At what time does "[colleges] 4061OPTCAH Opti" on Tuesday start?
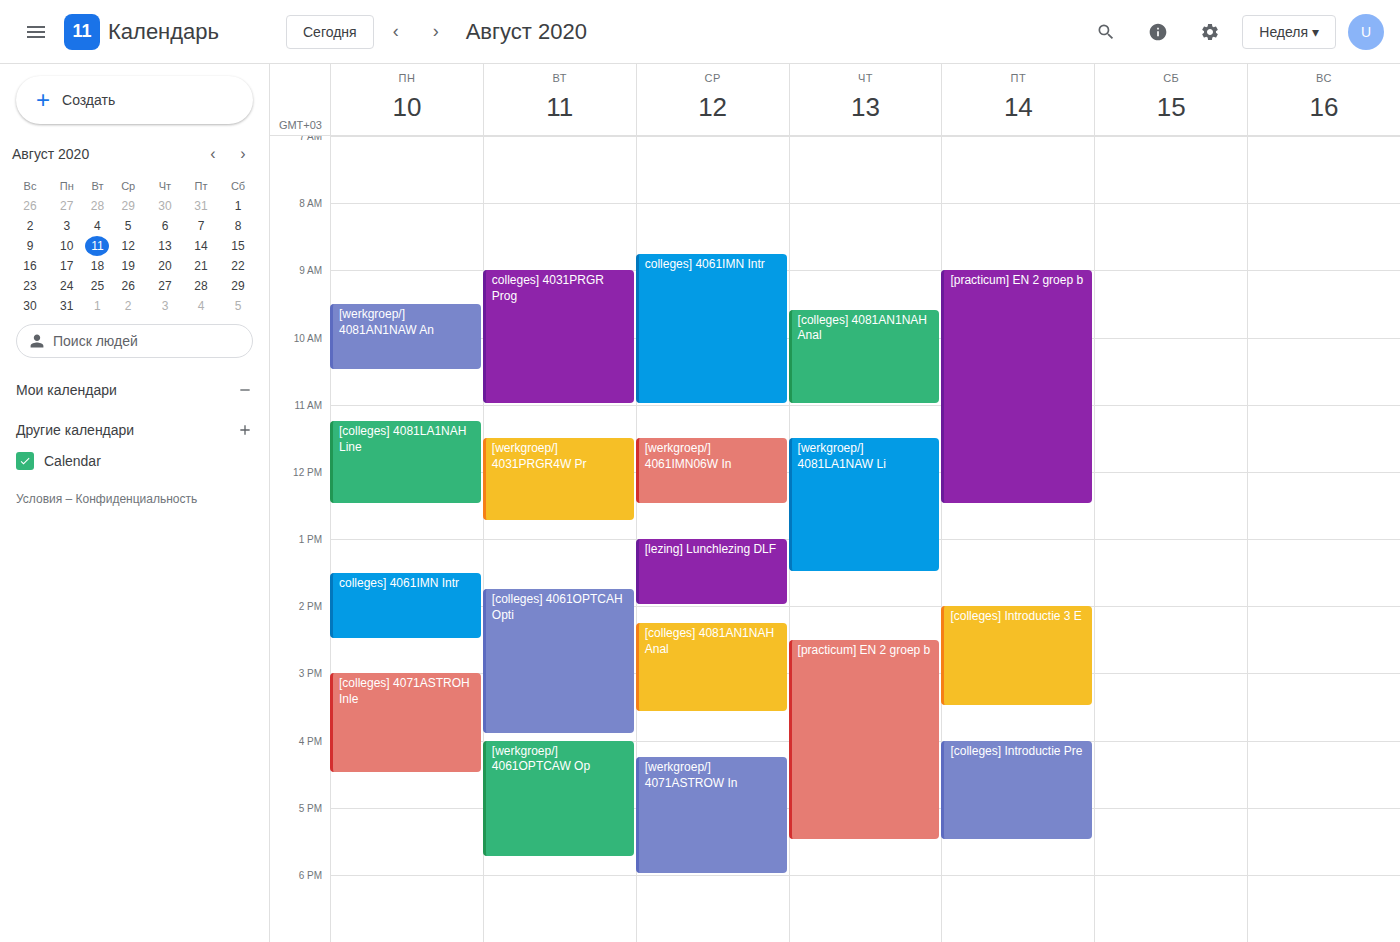
13:45